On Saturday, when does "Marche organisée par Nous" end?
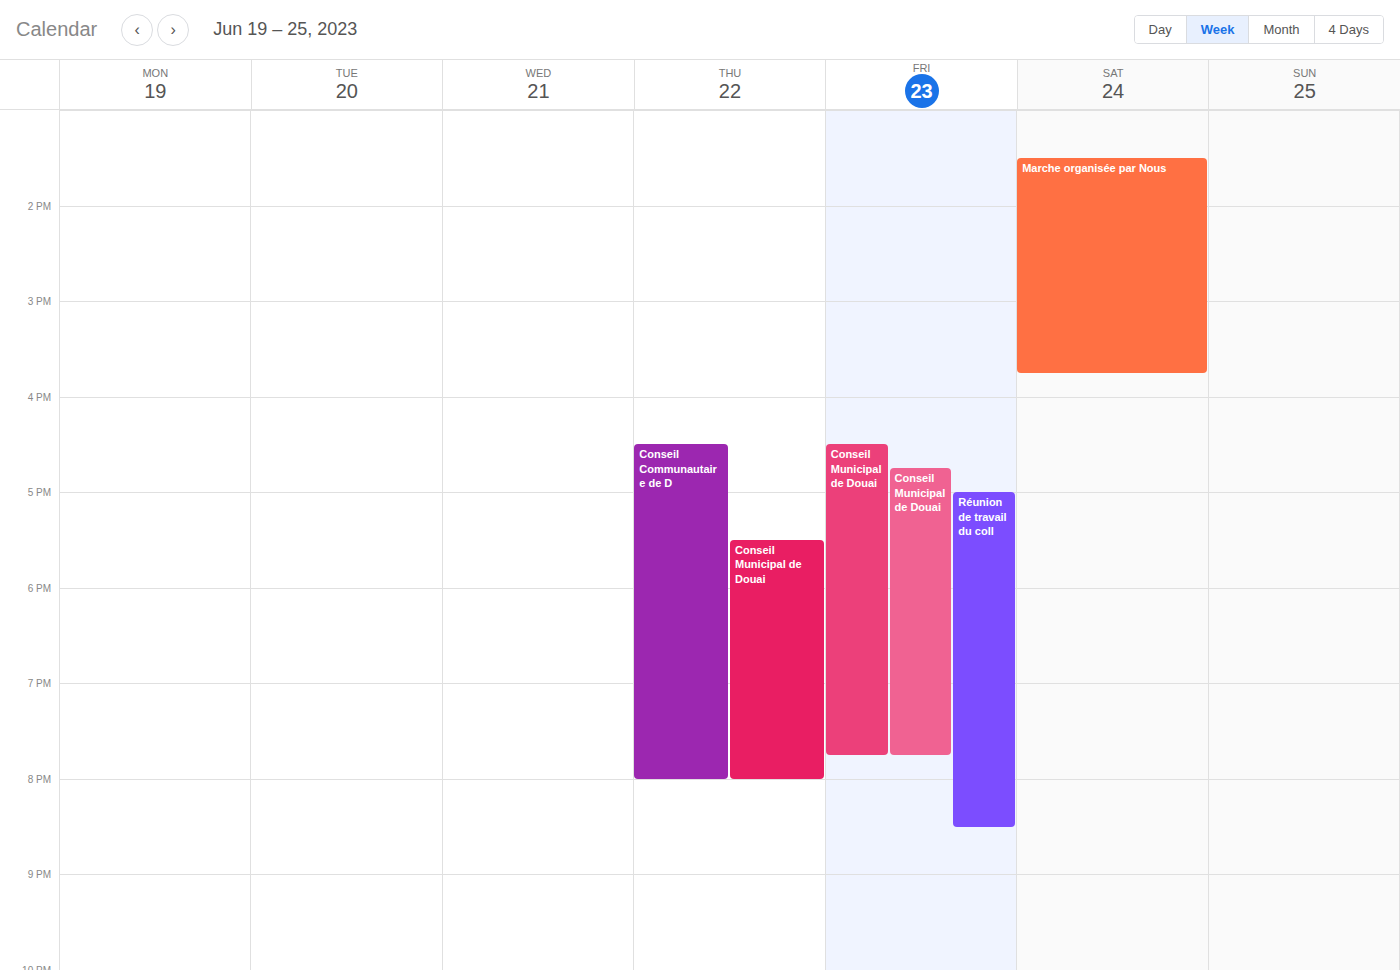
3:45 PM